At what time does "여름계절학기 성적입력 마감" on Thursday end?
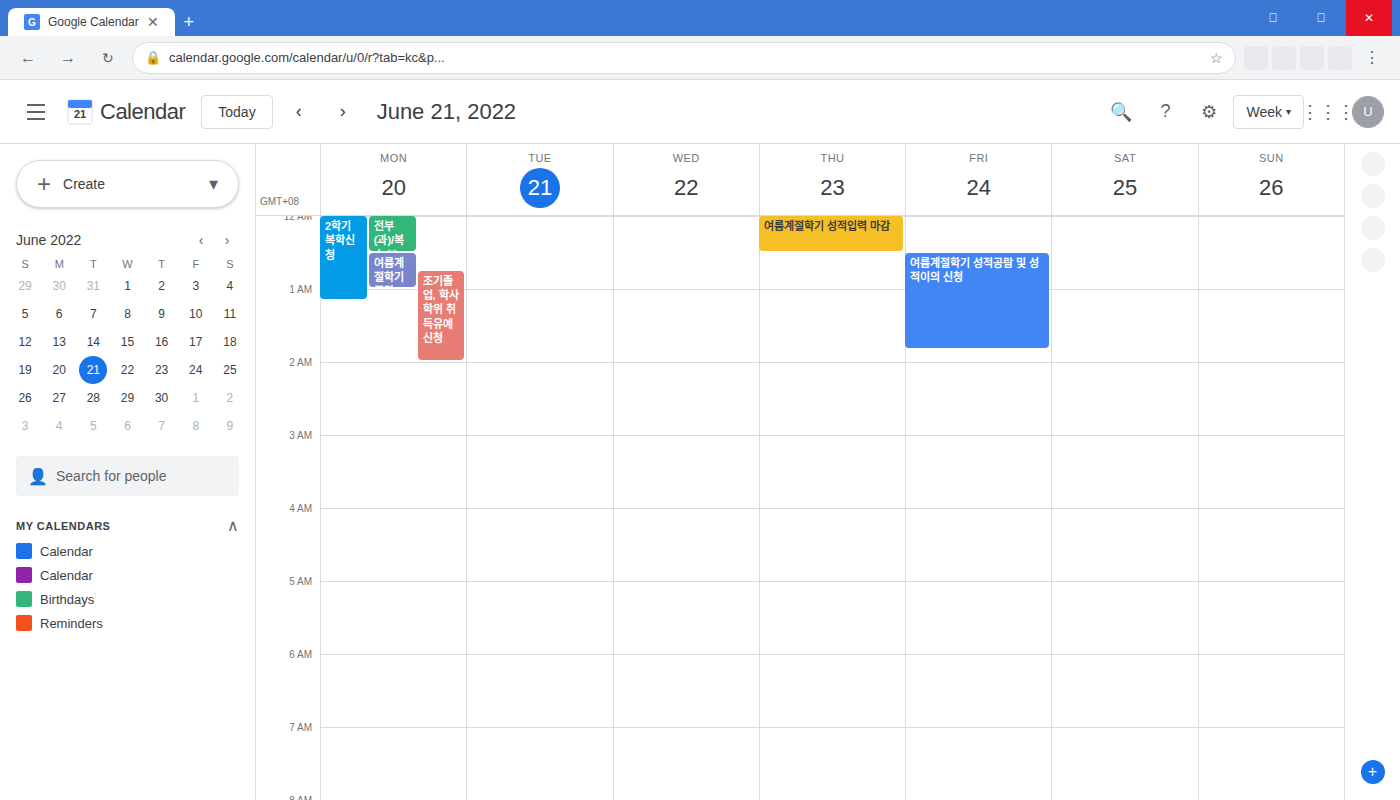
12:30 AM